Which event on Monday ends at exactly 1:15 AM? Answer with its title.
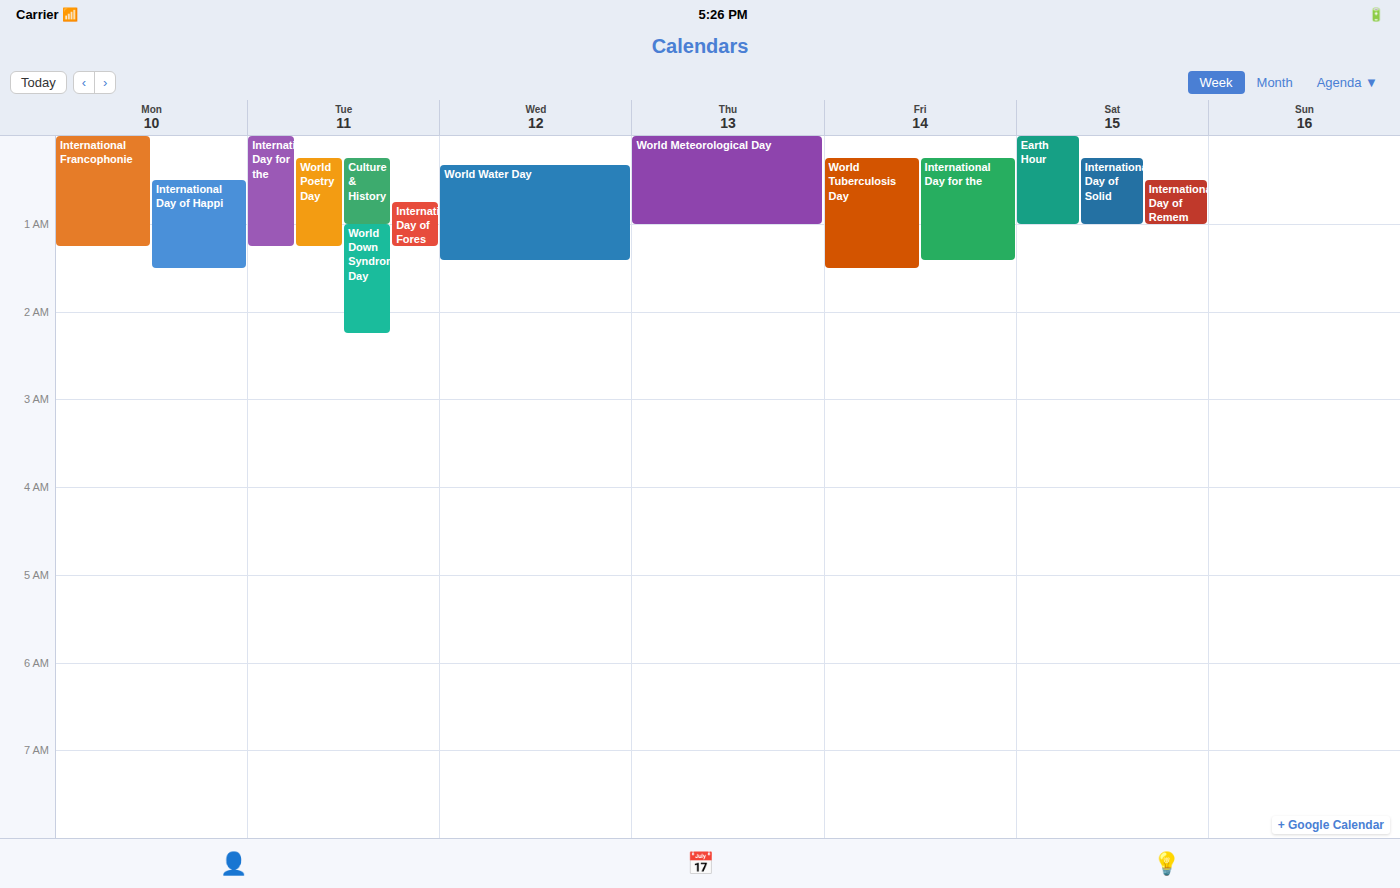
"International Francophonie"